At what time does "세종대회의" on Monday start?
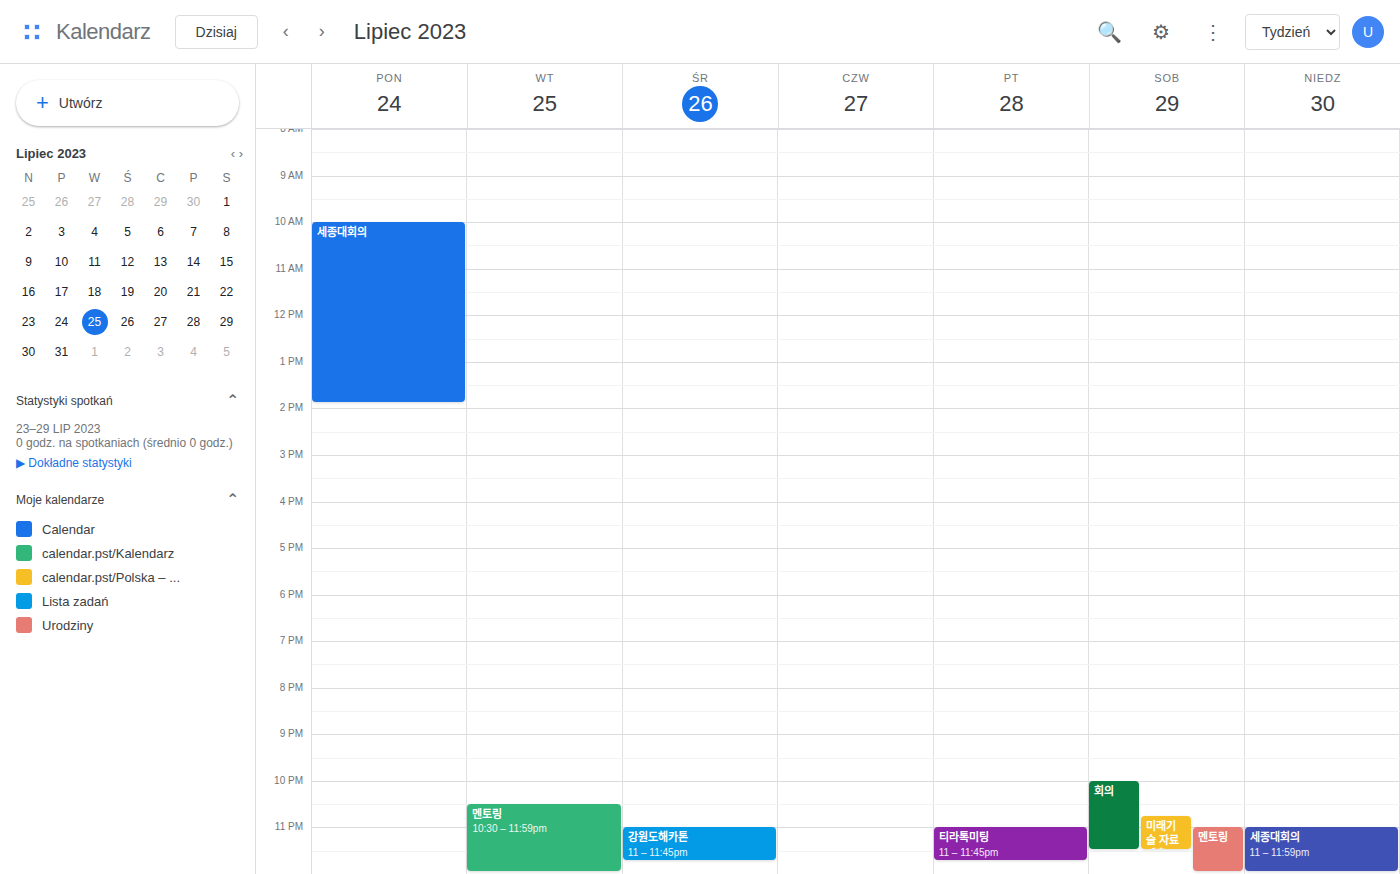
10:00